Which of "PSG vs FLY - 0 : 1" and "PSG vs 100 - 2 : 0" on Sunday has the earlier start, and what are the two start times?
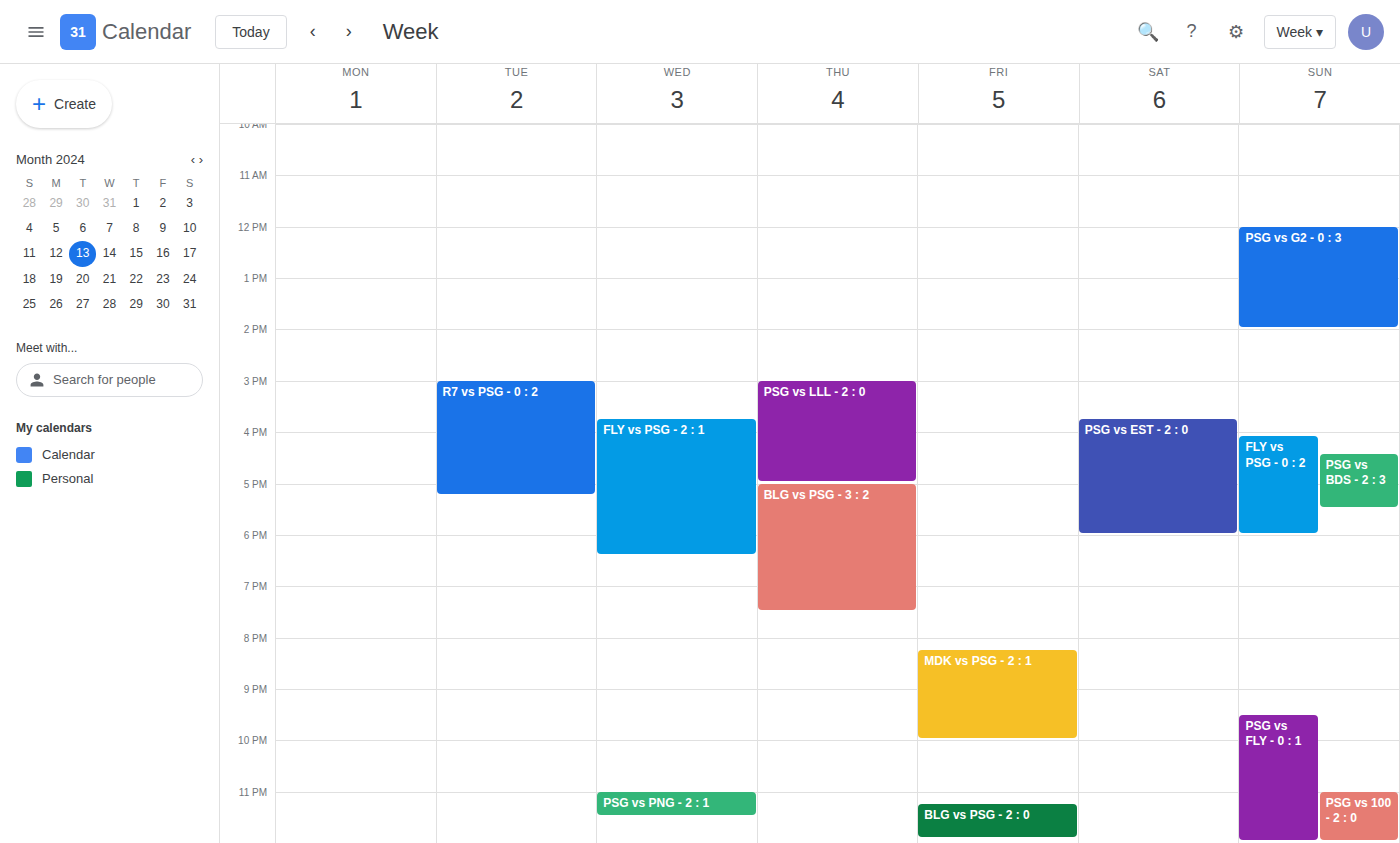
"PSG vs FLY - 0 : 1" 9:30 PM; "PSG vs 100 - 2 : 0" 11:00 PM.